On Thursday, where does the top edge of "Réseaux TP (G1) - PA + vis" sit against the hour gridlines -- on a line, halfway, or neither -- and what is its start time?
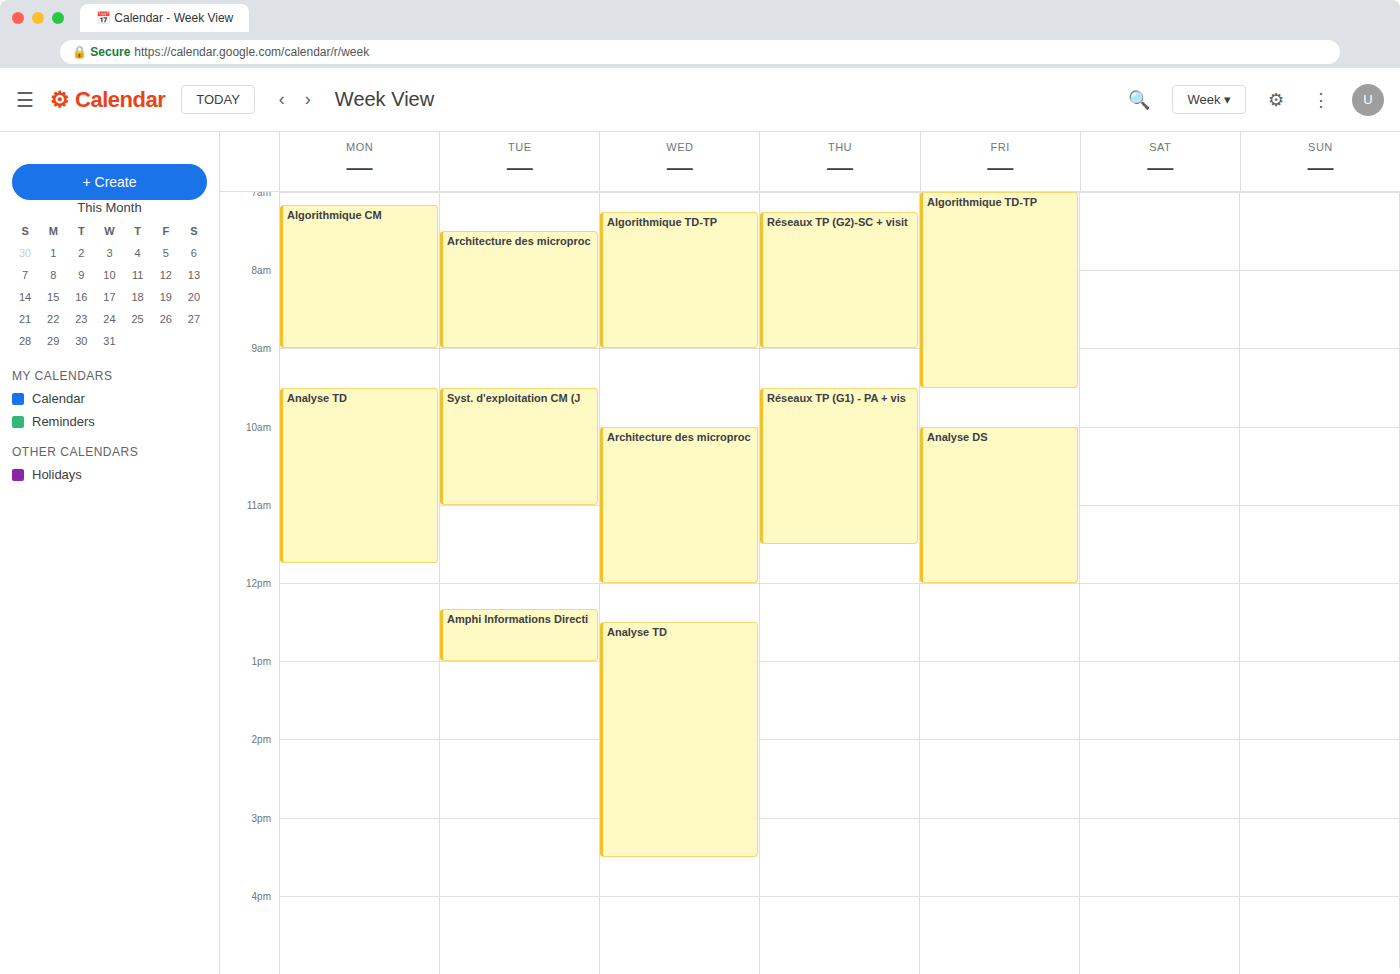
9:30 AM -- halfway between the 9 AM and 10 AM lines.